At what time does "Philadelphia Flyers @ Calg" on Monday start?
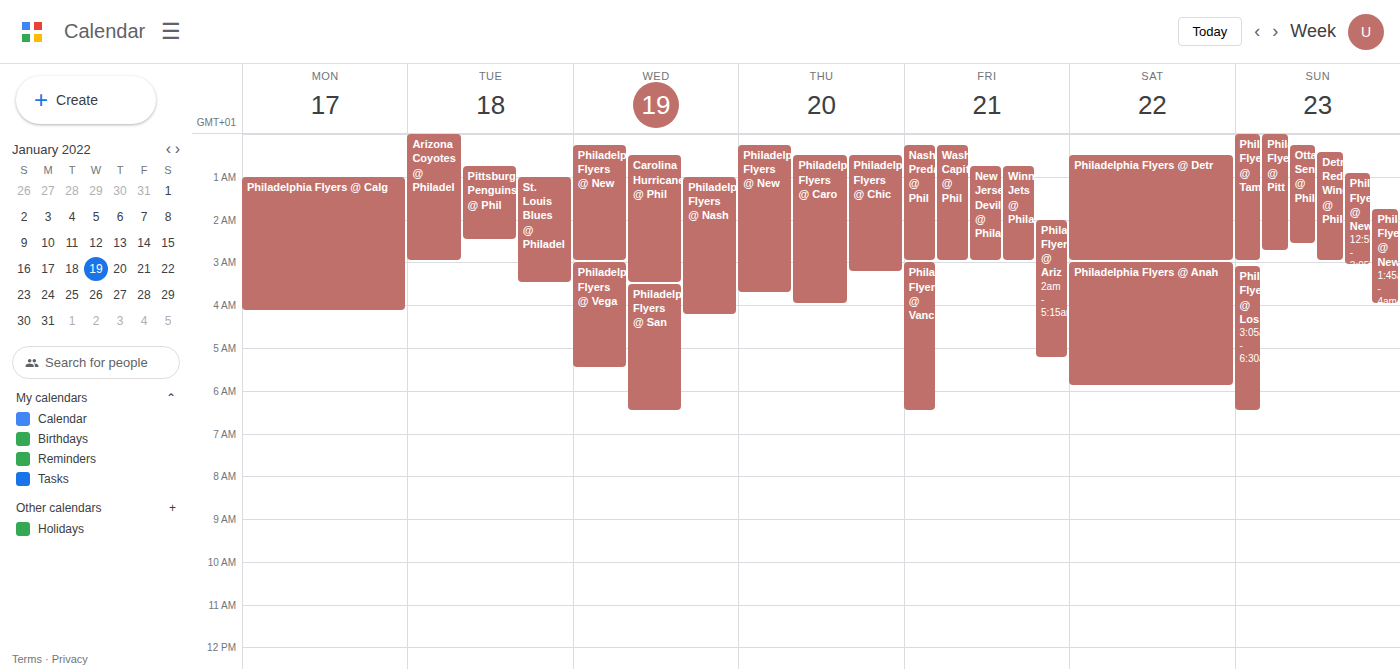
1:00 AM